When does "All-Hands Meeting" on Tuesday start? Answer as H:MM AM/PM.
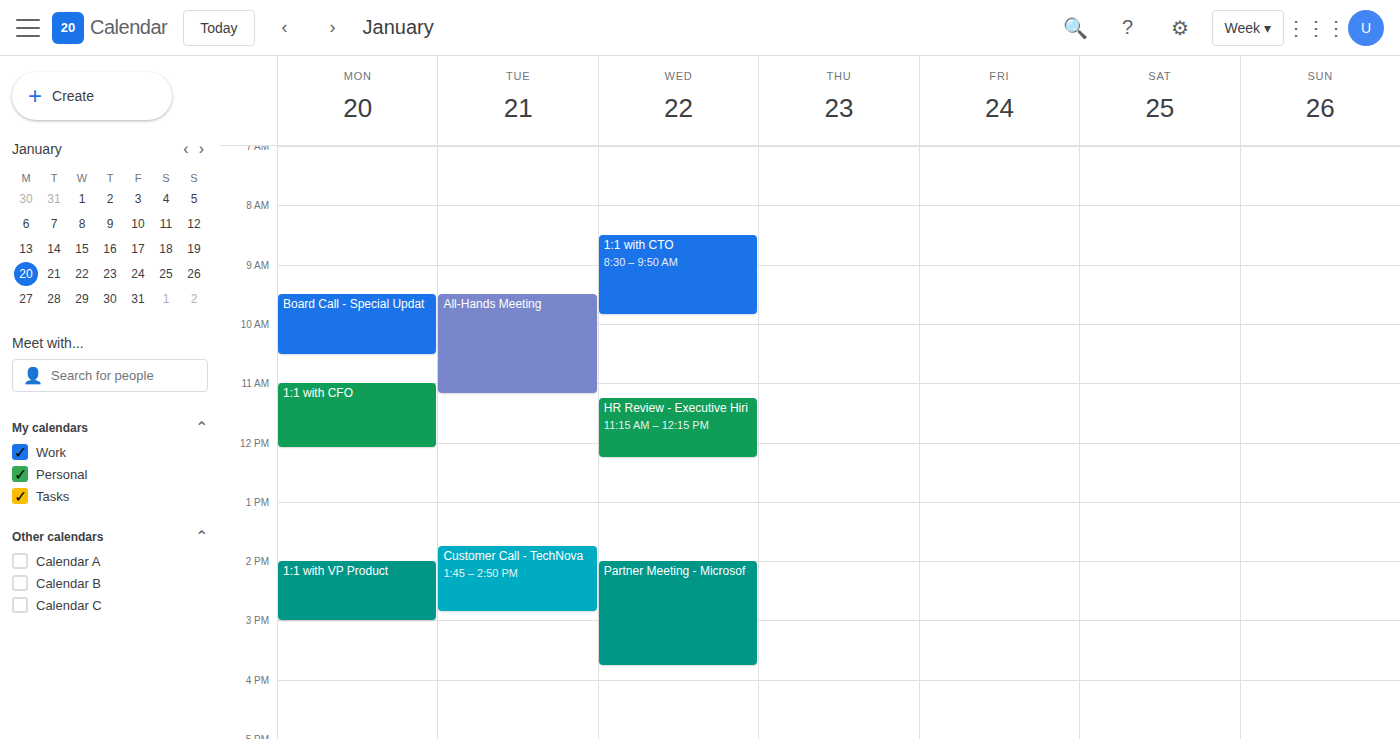
9:30 AM